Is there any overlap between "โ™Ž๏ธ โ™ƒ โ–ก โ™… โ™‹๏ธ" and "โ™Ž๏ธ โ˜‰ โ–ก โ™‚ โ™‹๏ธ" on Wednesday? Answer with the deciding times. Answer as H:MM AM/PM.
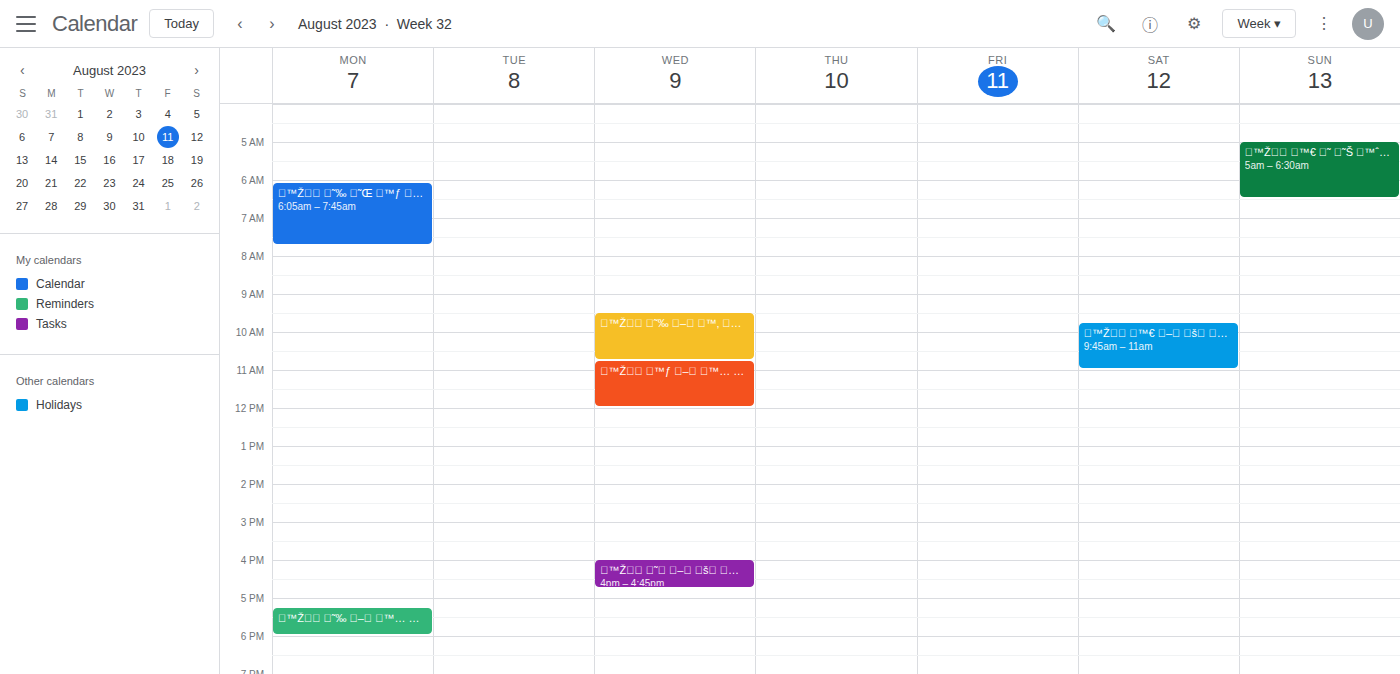
"โ™Ž๏ธ โ˜‰ โ–ก โ™‚ โ™‹๏ธ" ends at 10:45 AM, exactly when "โ™Ž๏ธ โ™ƒ โ–ก โ™… โ™‹๏ธ" starts -- they touch but do not overlap.